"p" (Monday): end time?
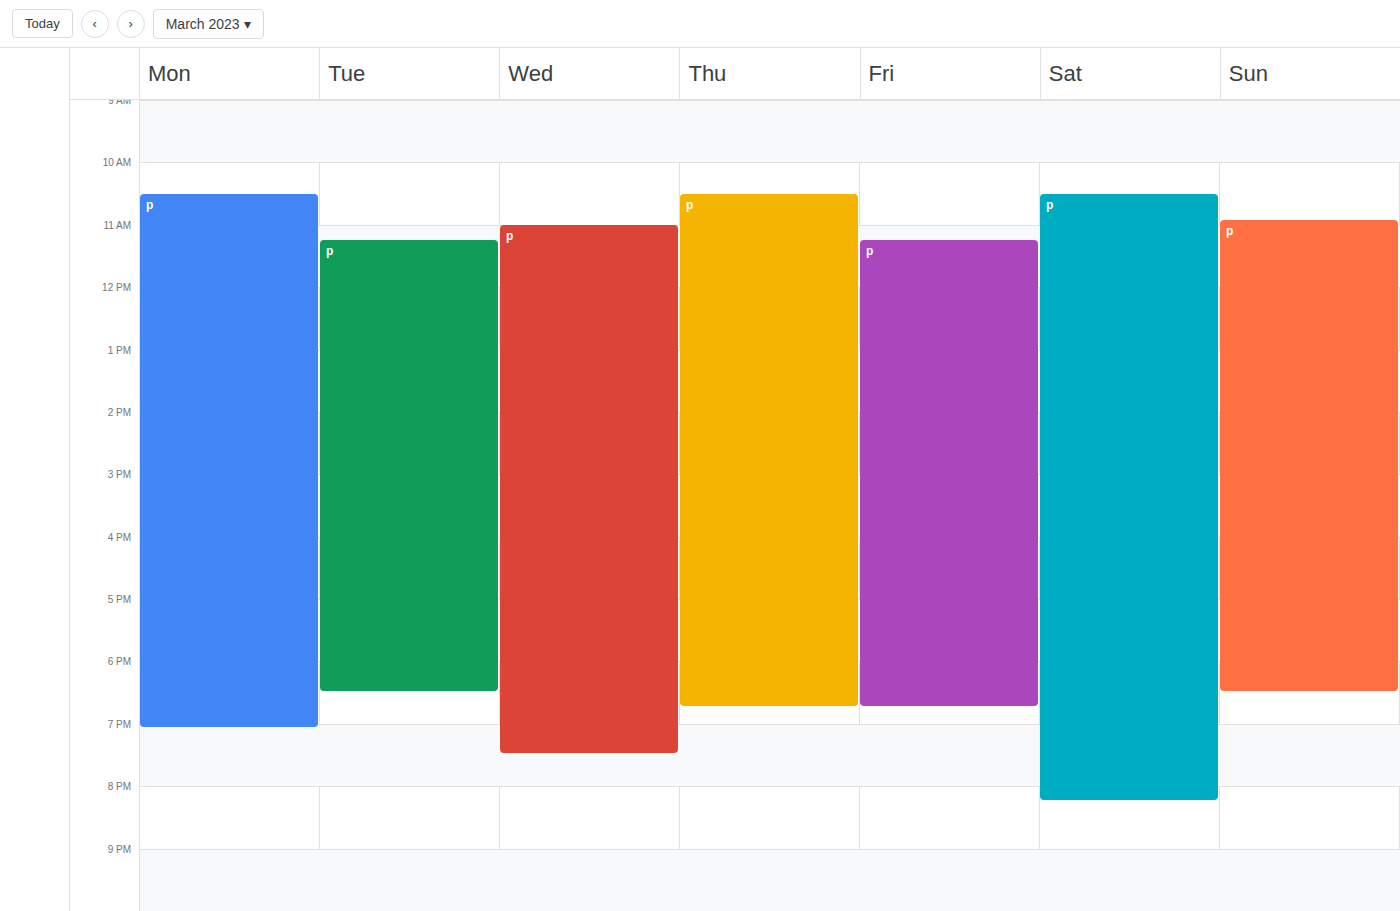
7:05 PM